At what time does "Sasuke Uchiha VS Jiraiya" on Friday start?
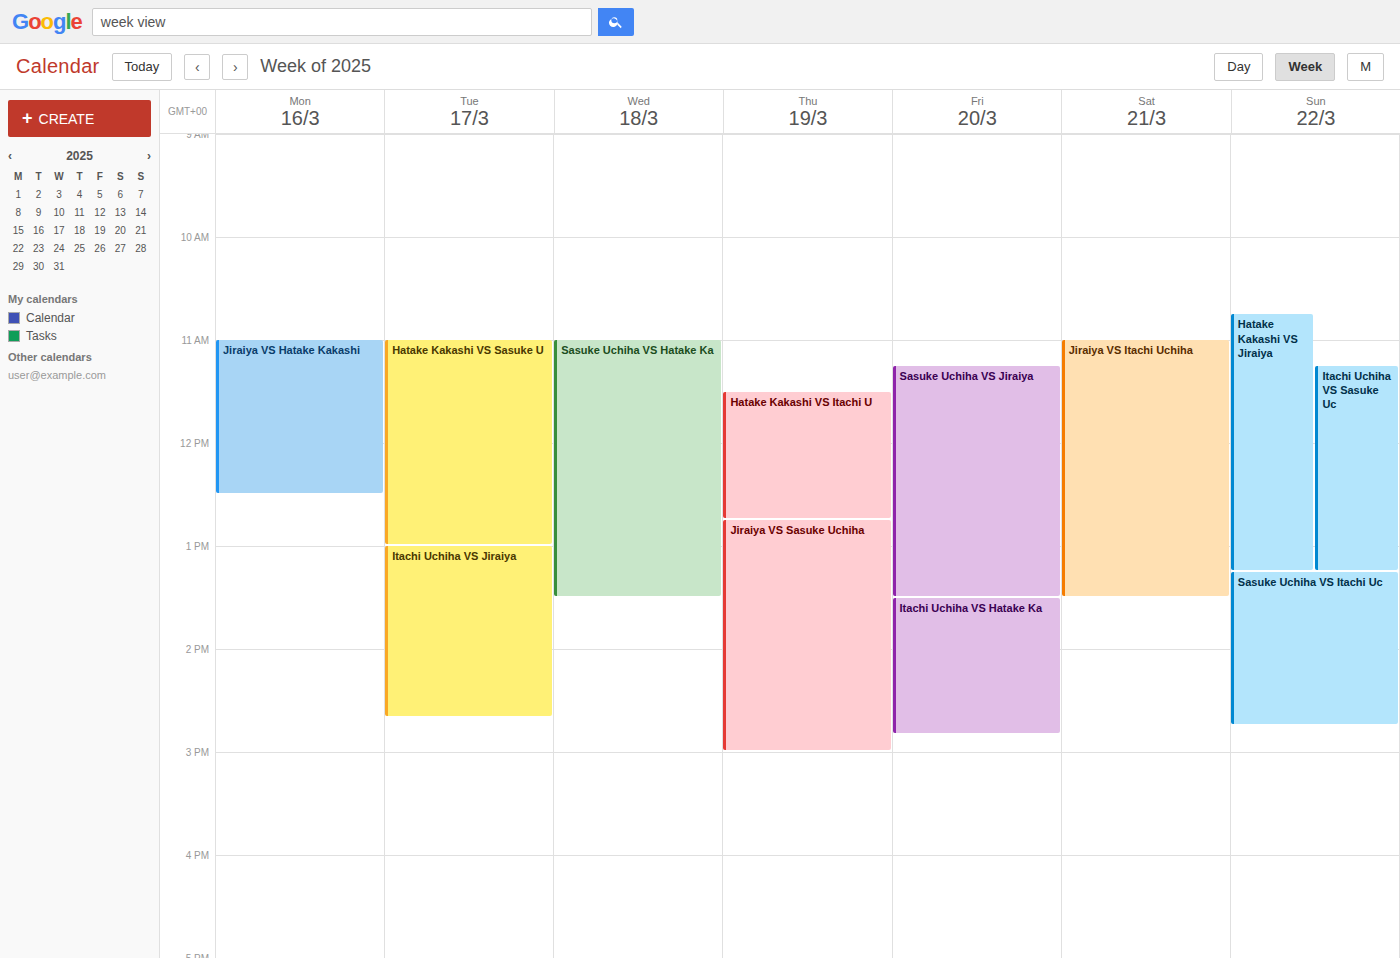
11:15 AM